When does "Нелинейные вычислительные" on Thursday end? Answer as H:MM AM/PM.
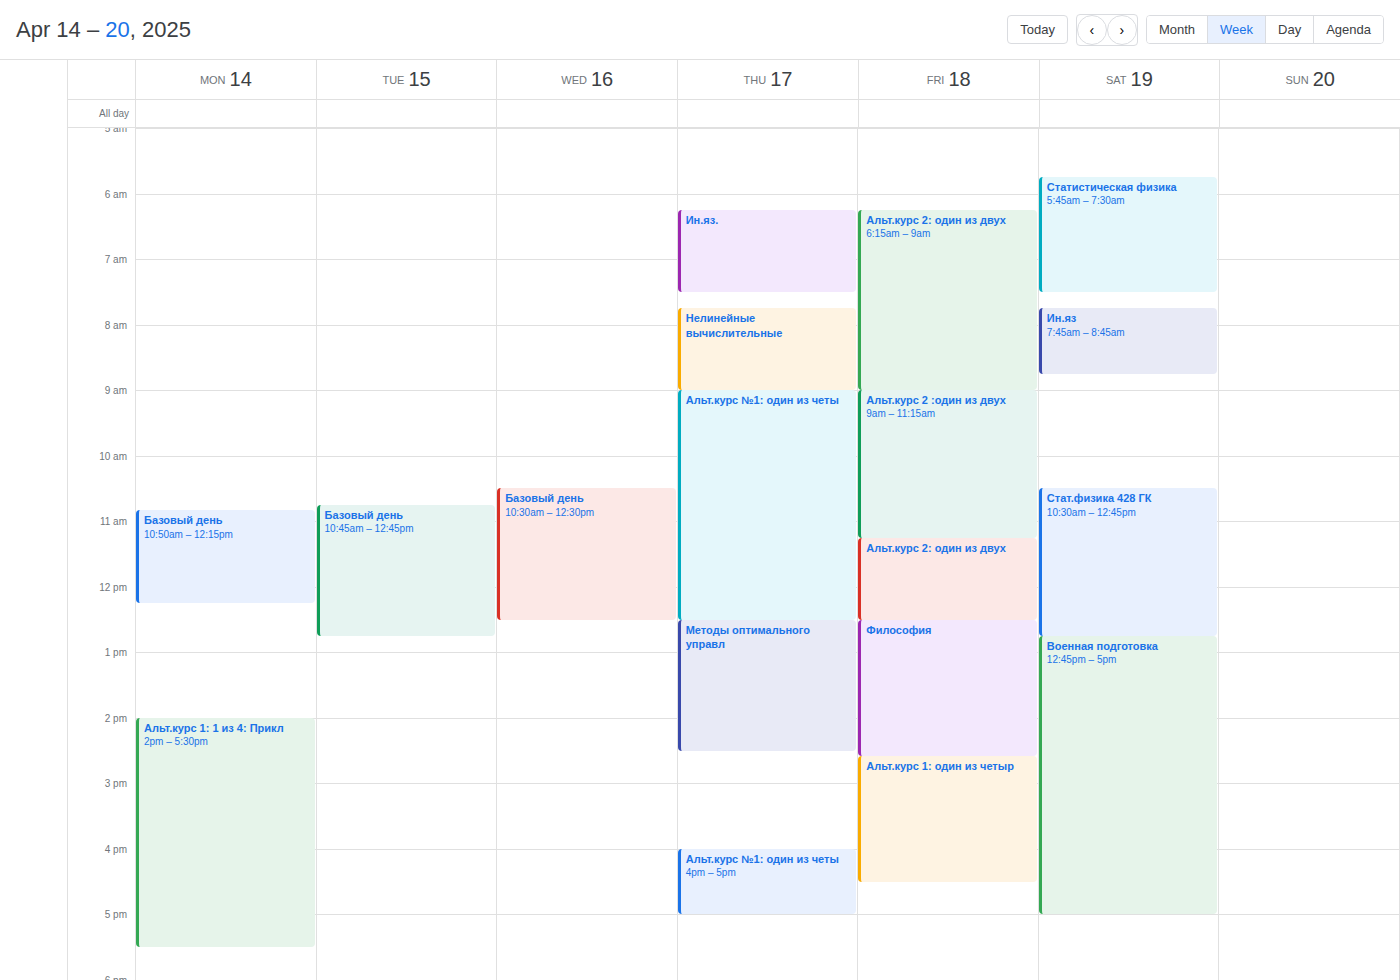
9:00 AM